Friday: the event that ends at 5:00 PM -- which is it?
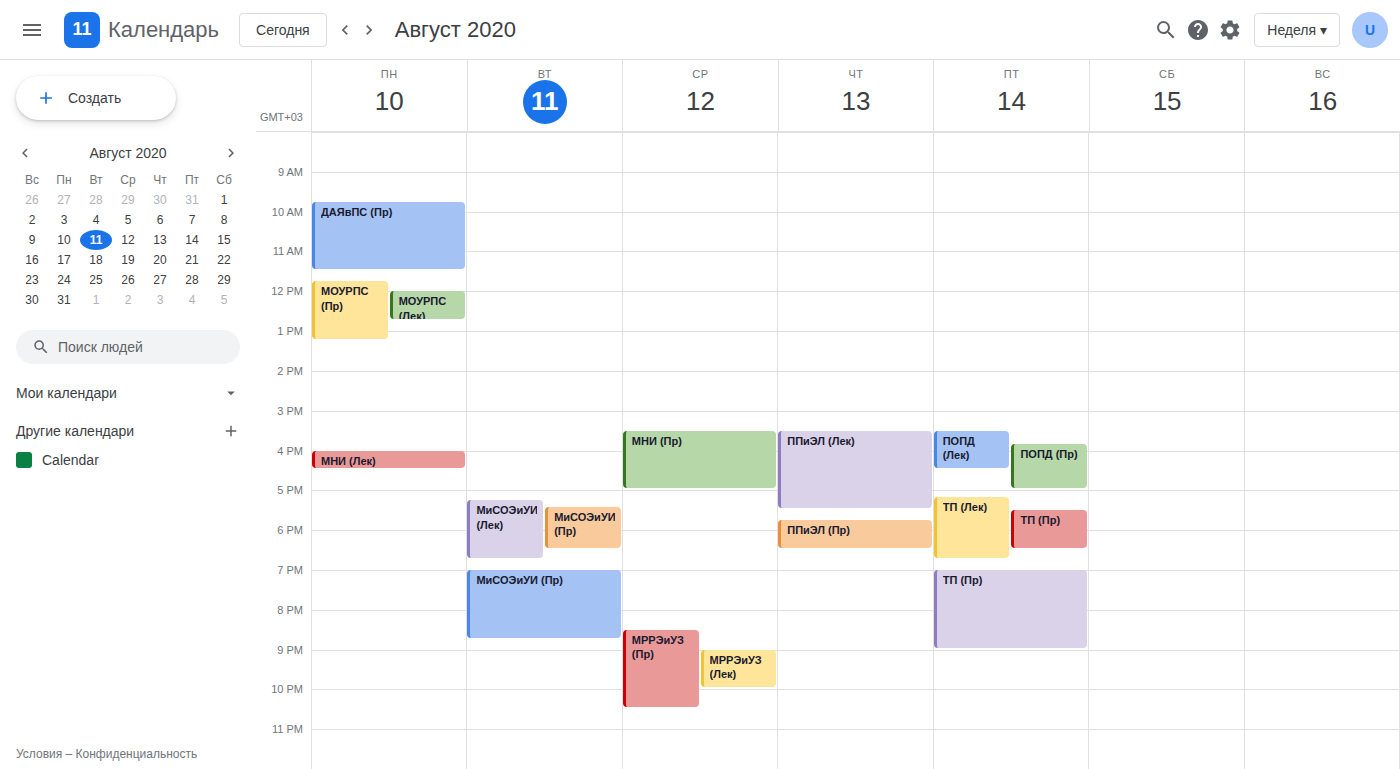
"ПОПД (Пр)"